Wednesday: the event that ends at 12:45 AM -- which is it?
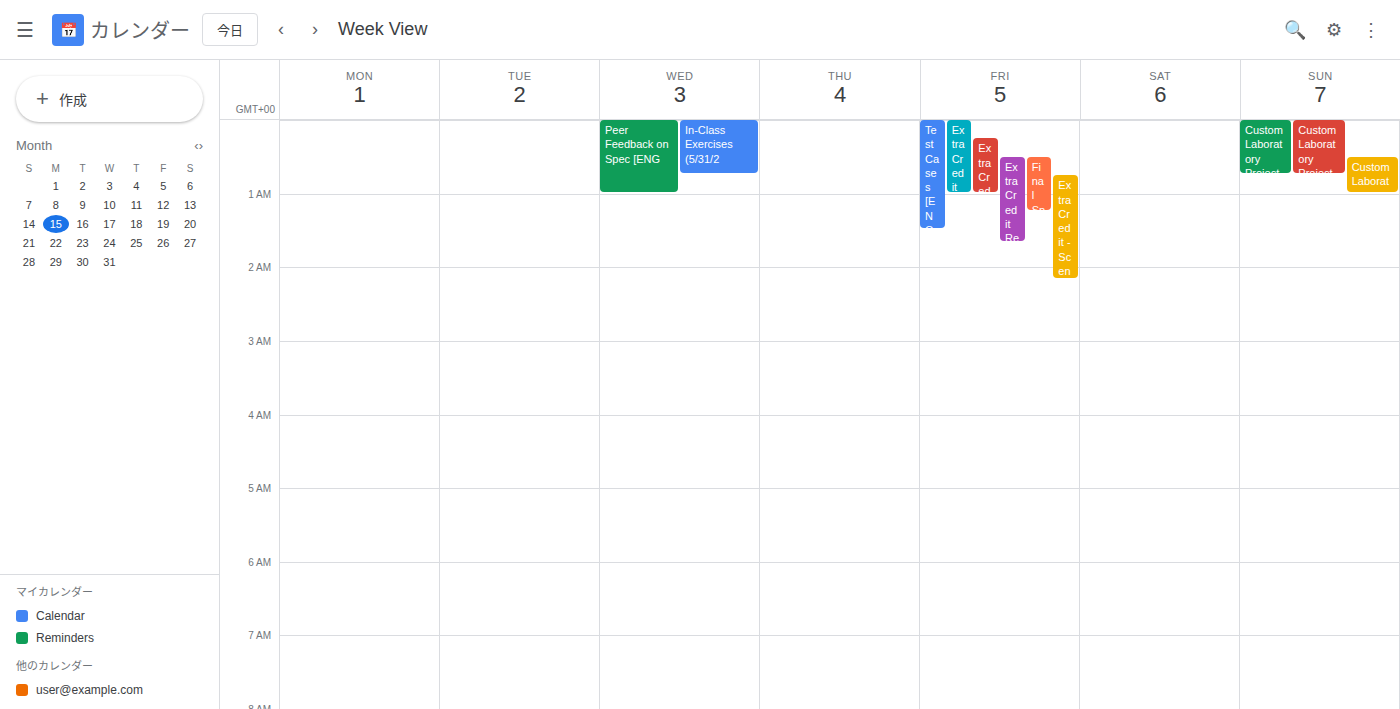
"In-Class Exercises (5/31/2"